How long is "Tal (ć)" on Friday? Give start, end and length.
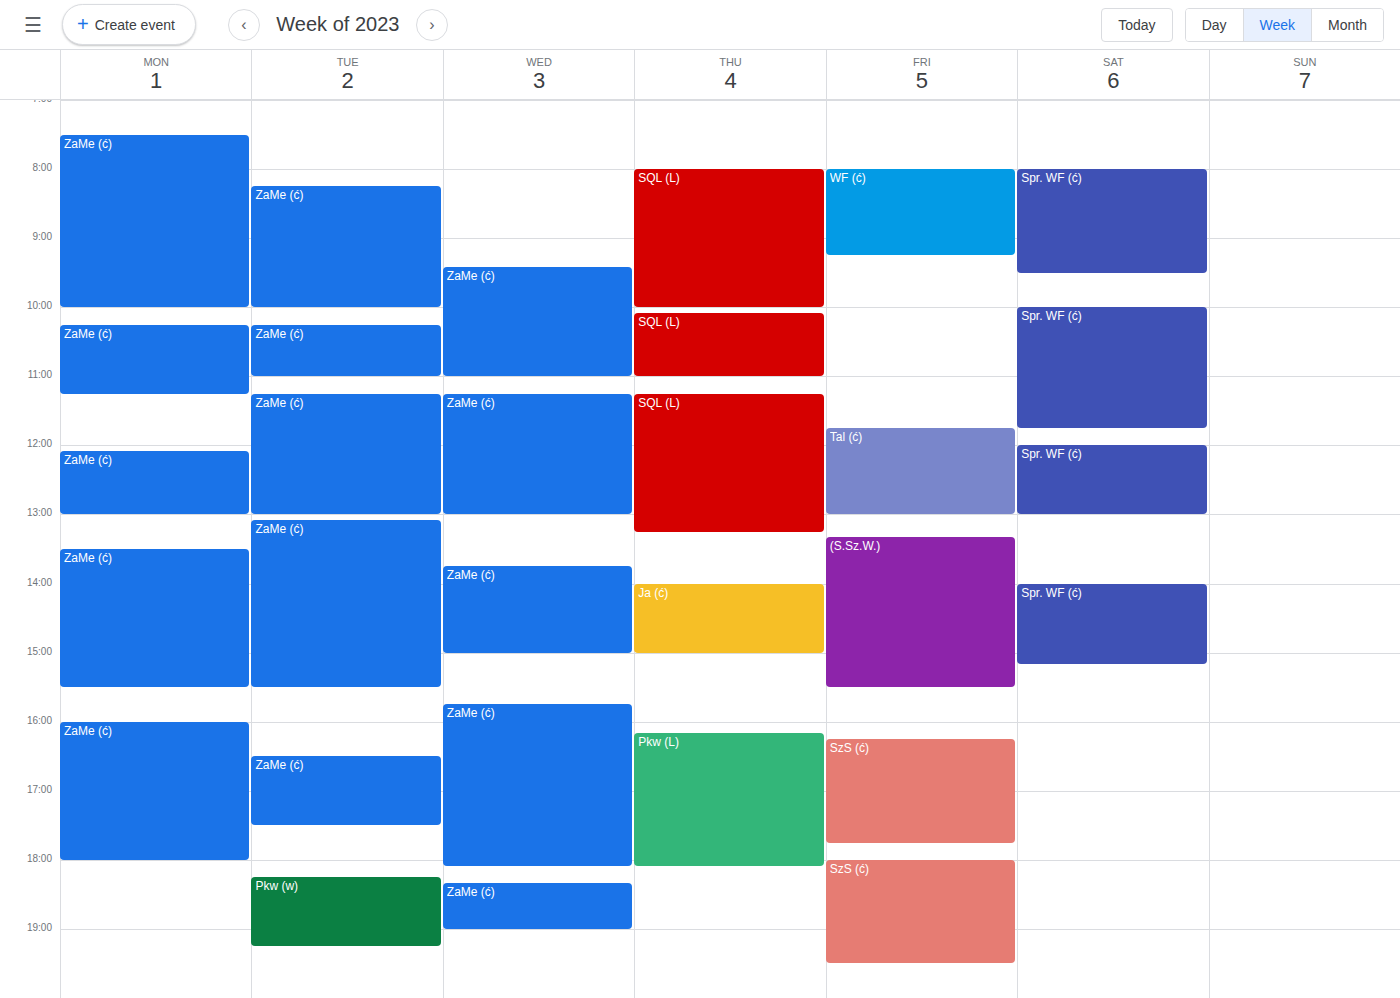
11:45 AM to 1:00 PM, 1 hour 15 minutes